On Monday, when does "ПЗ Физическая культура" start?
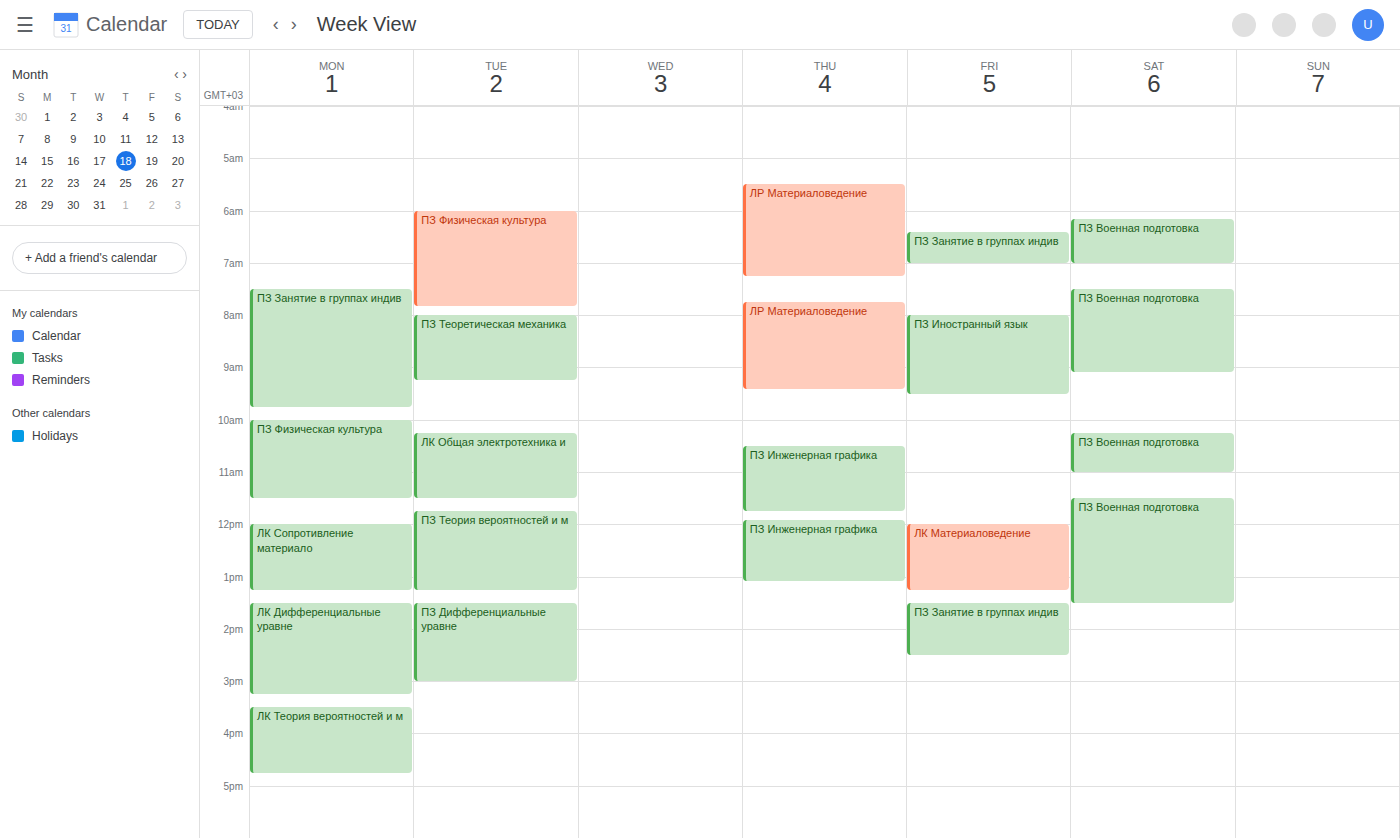
10:00 AM